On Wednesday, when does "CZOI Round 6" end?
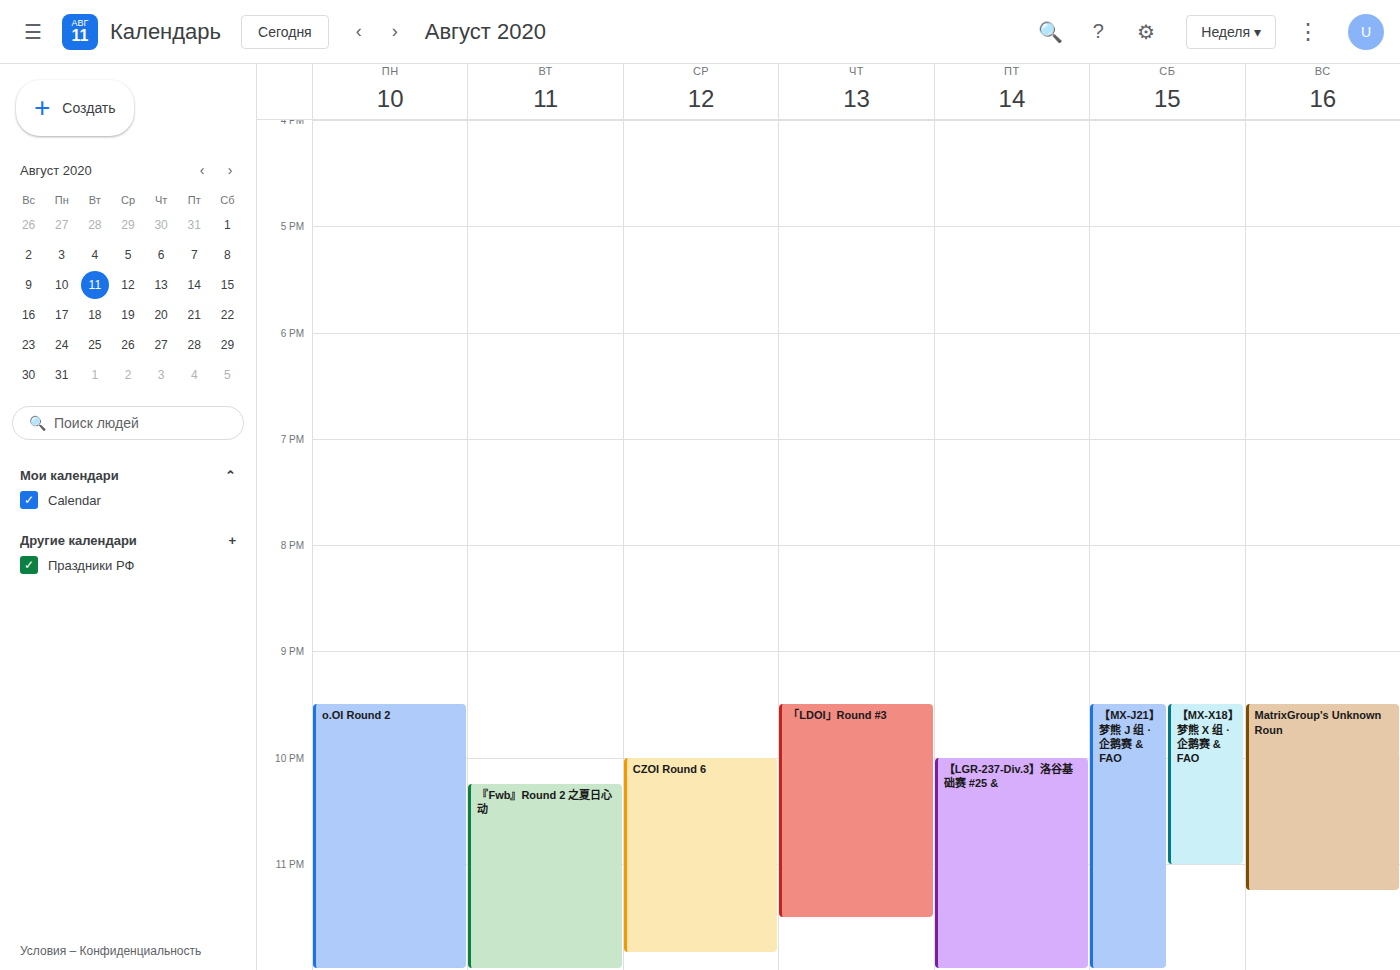
11:50 PM